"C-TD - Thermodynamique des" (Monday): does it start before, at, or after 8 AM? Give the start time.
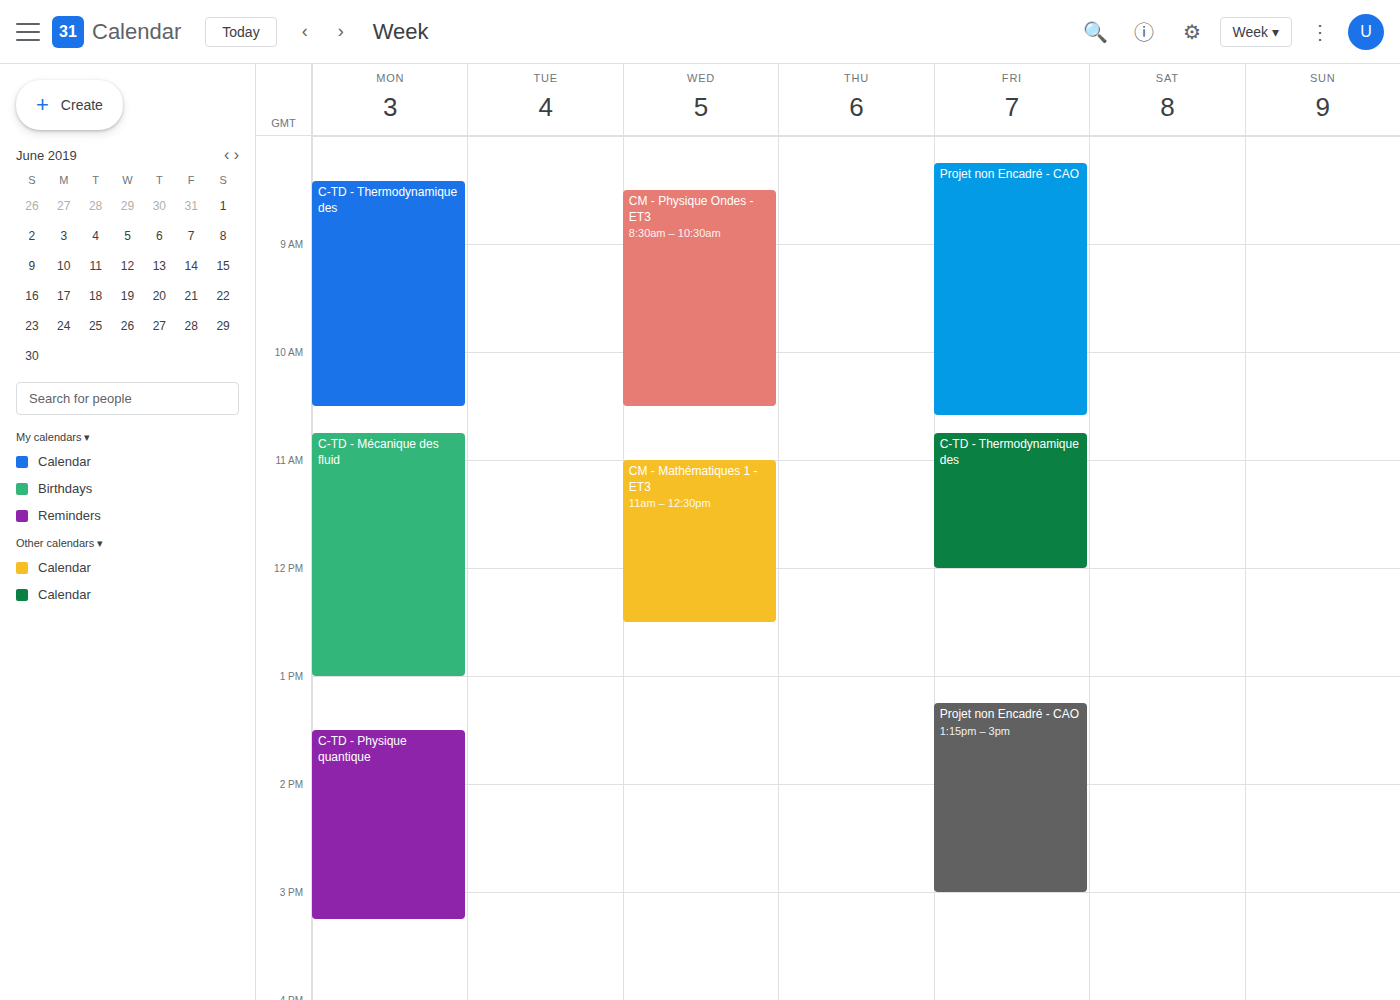
8:25 AM -- after 8 AM, 25 minutes below the 8 AM line.